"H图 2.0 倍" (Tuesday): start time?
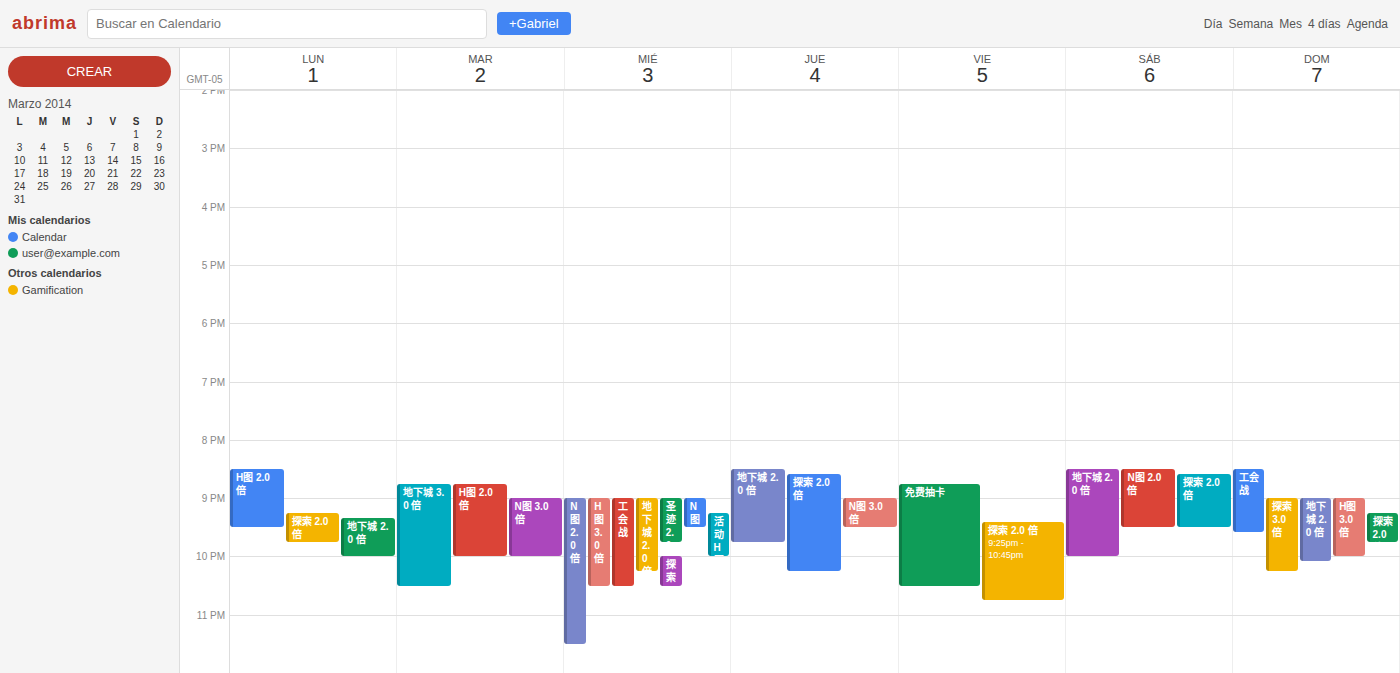
8:45 PM